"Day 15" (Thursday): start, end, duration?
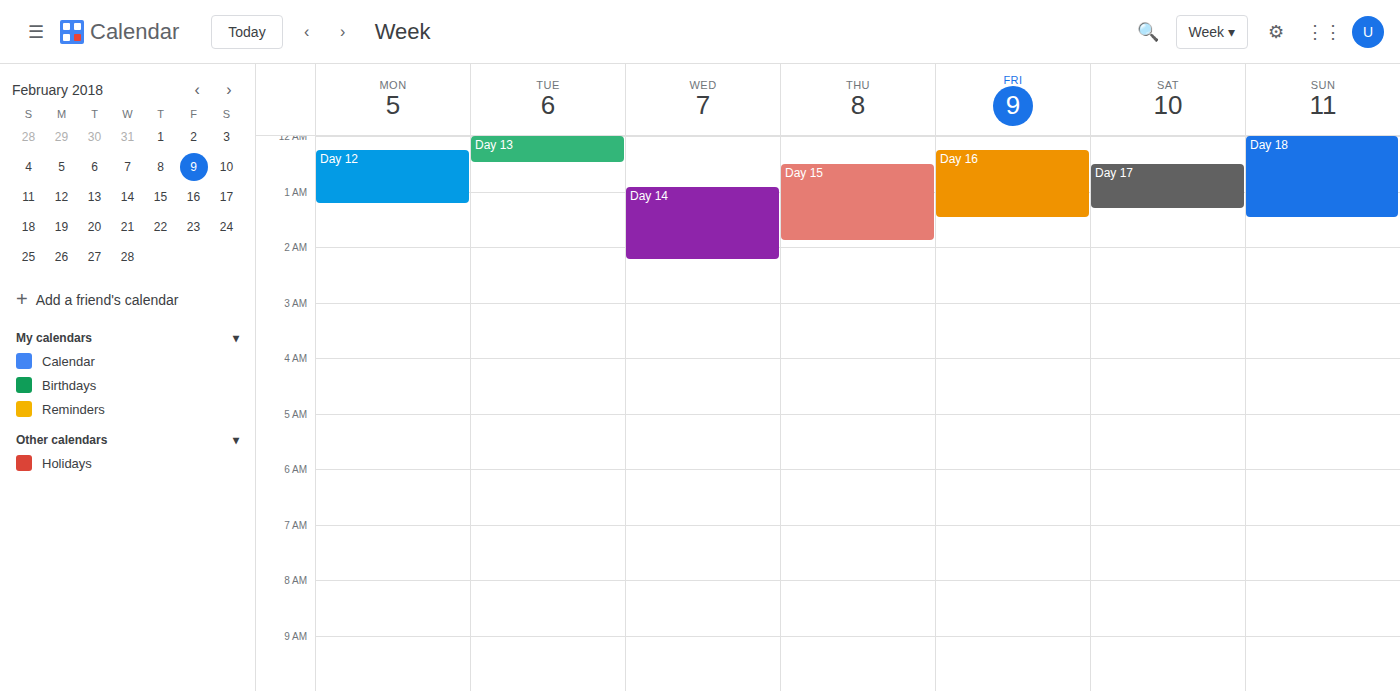
12:30 AM to 1:55 AM, 1 hour 25 minutes